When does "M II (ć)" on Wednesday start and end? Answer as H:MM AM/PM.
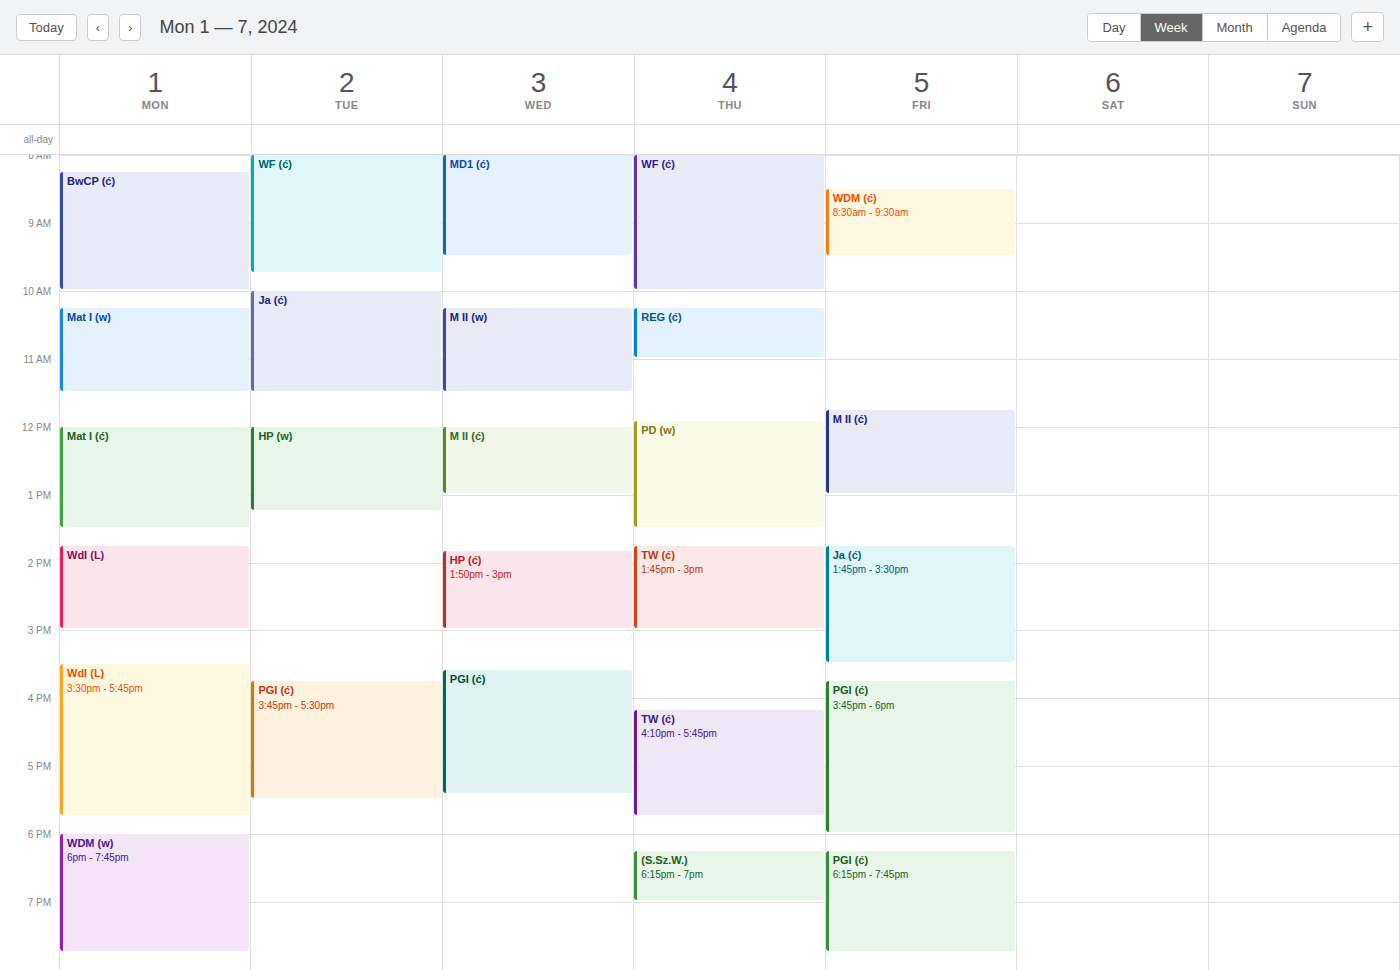
12:00 PM to 1:00 PM